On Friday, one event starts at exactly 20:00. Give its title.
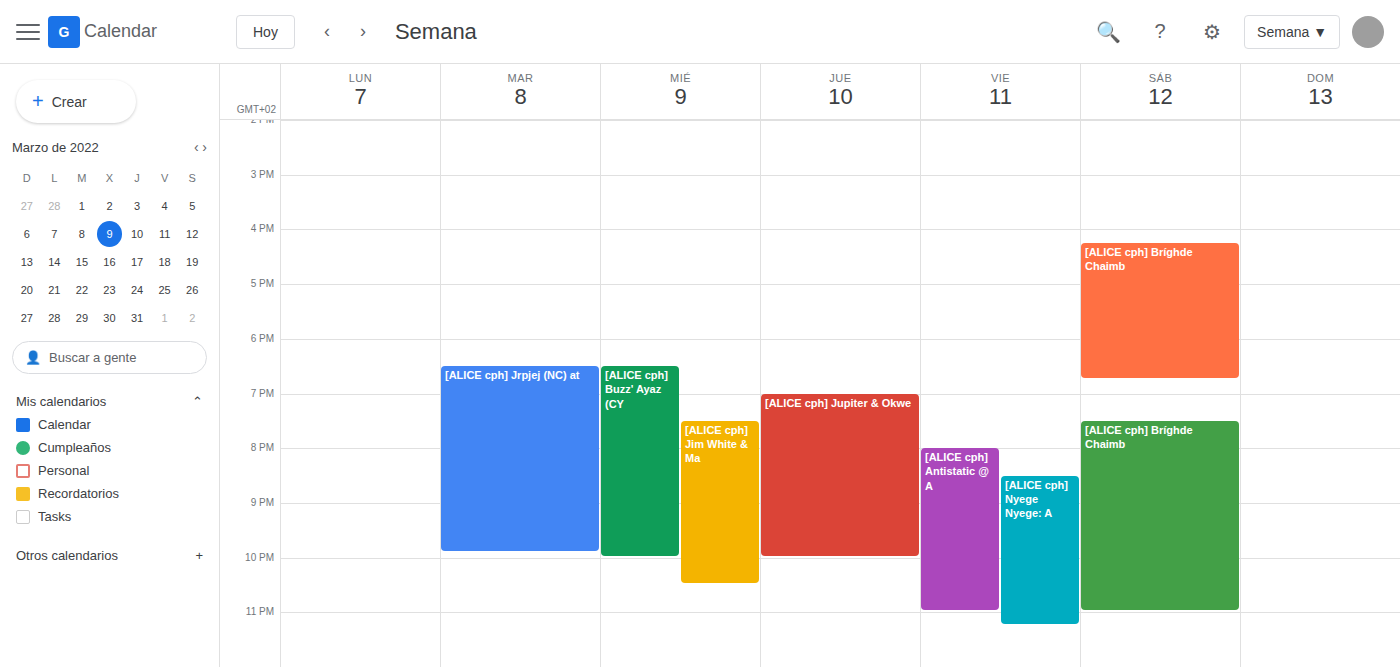
"[ALICE cph] Antistatic @ A"